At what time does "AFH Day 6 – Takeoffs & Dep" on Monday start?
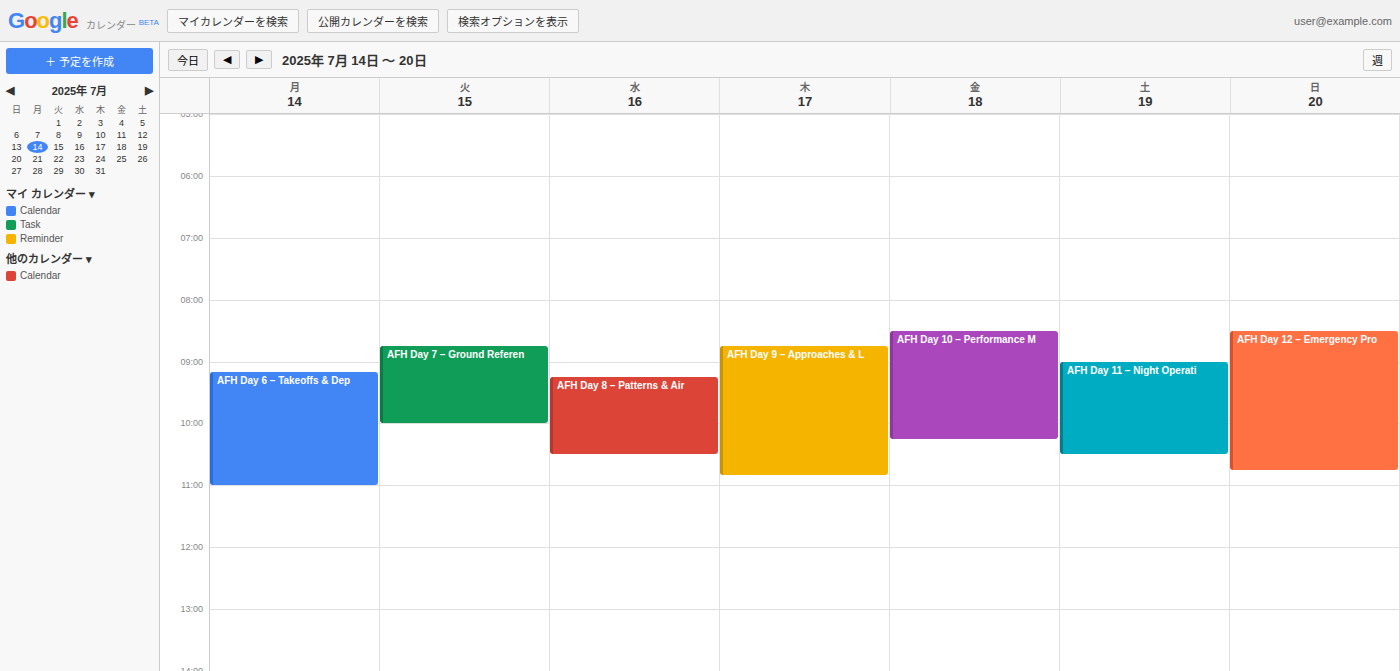
09:10